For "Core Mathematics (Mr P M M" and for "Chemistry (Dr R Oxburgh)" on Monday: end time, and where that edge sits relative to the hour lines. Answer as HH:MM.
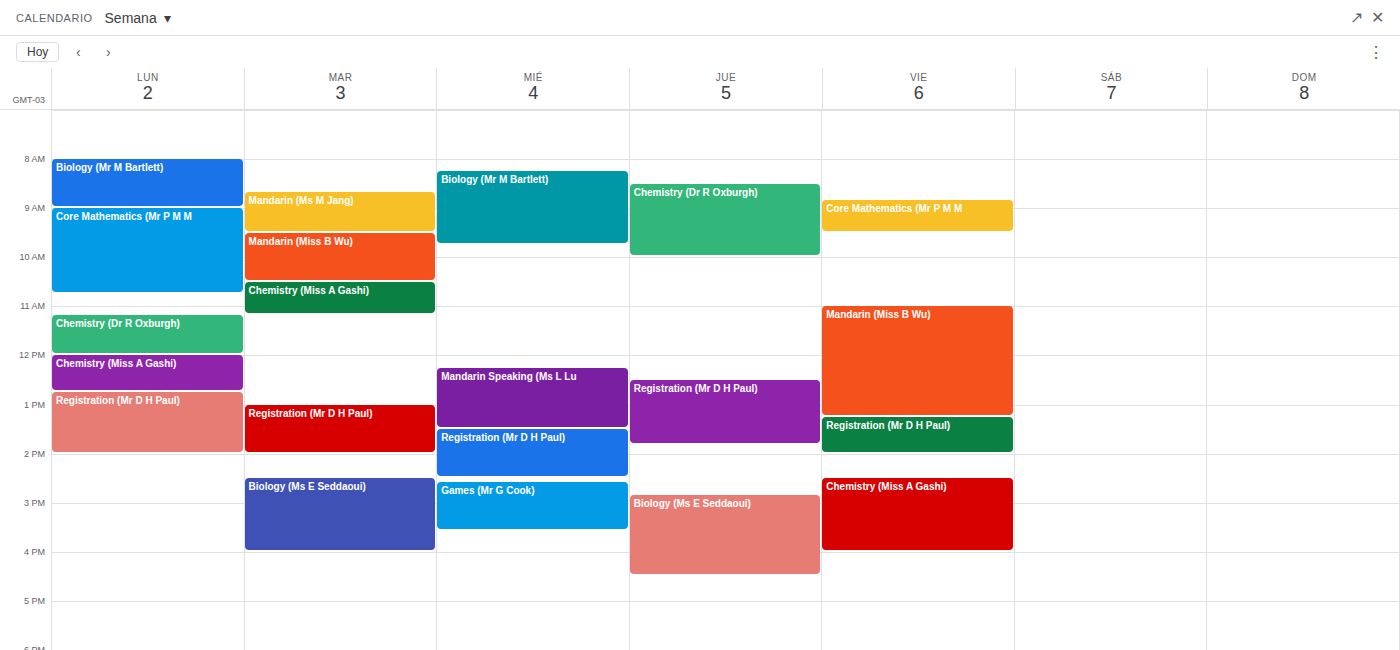
"Core Mathematics (Mr P M M": 10:45, neither: three quarters of the way from the 10:00 line to the 11:00 line. "Chemistry (Dr R Oxburgh)": 12:00, exactly on the 12:00 line.